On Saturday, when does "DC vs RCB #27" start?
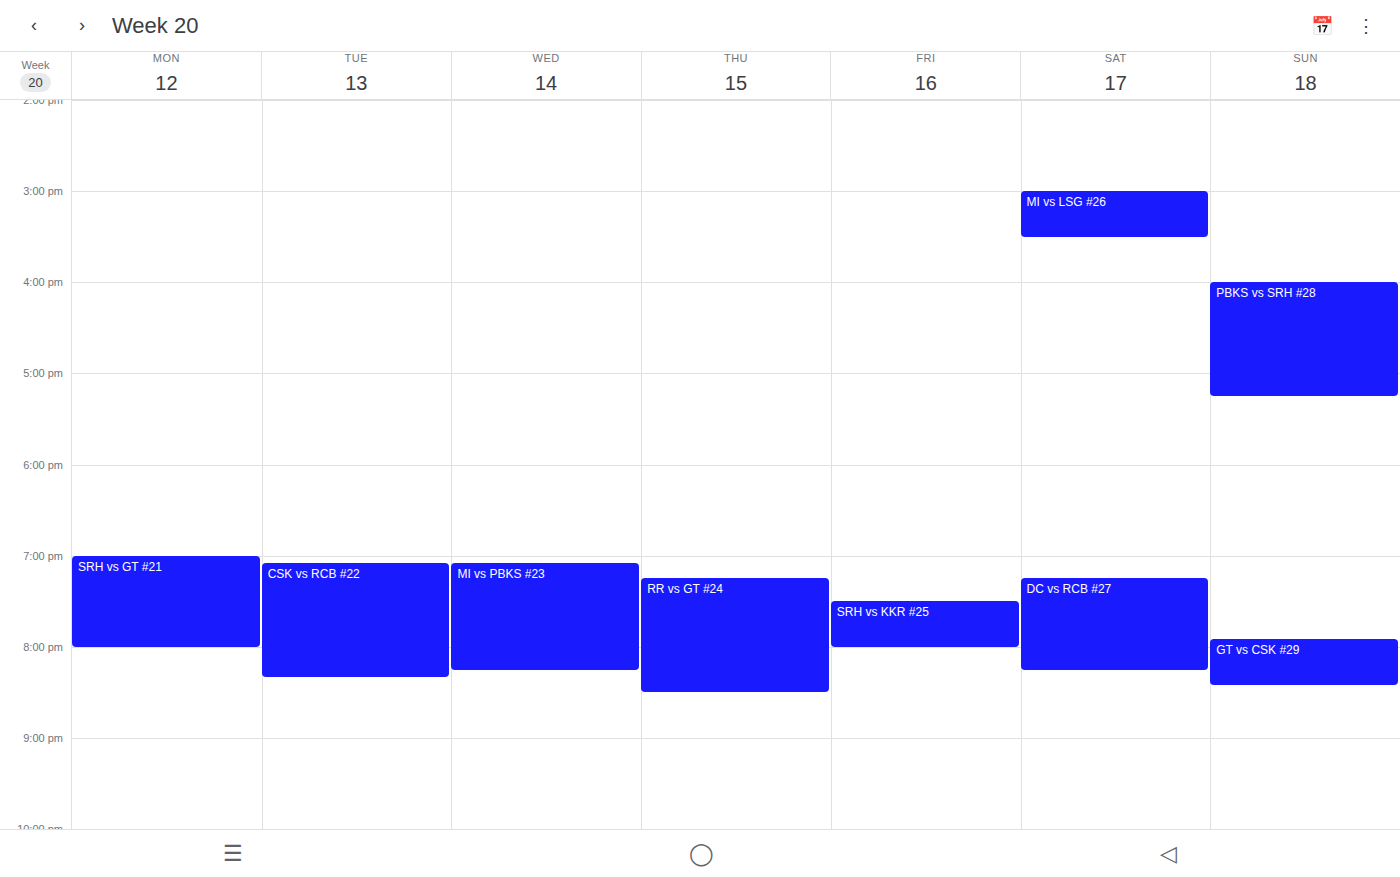
7:15 PM